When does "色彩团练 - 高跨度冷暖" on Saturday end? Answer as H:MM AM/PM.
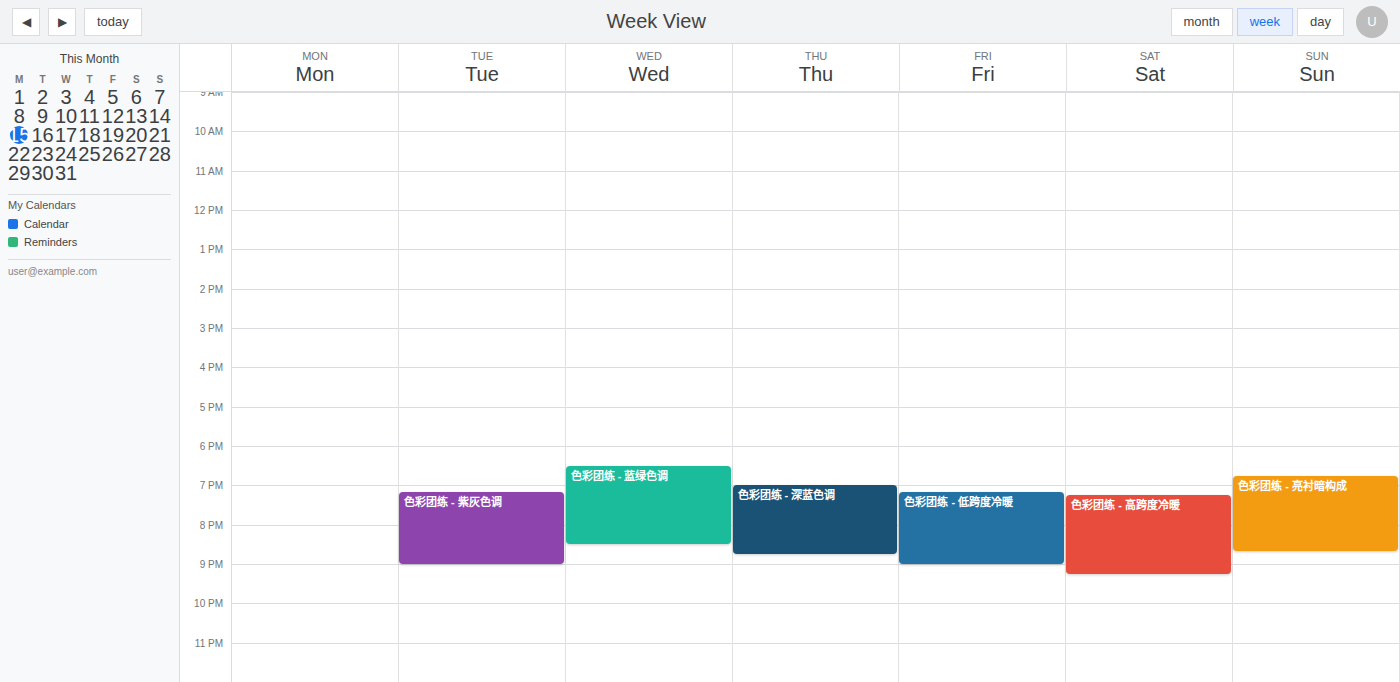
9:15 PM